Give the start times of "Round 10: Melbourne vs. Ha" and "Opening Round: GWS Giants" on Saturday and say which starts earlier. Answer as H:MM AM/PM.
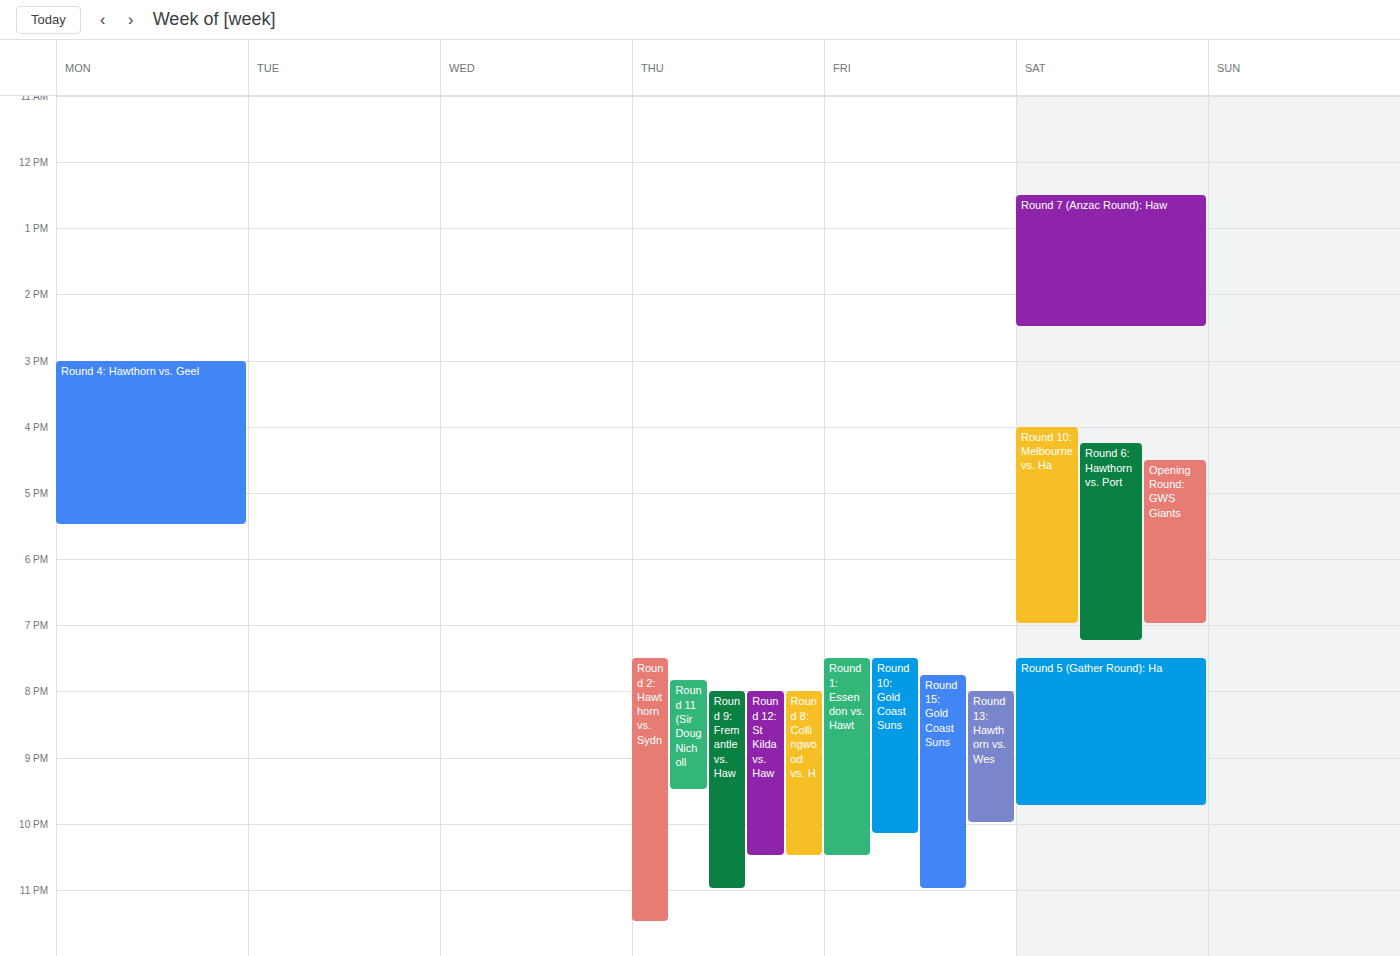
"Round 10: Melbourne vs. Ha" 4:00 PM; "Opening Round: GWS Giants" 4:30 PM.